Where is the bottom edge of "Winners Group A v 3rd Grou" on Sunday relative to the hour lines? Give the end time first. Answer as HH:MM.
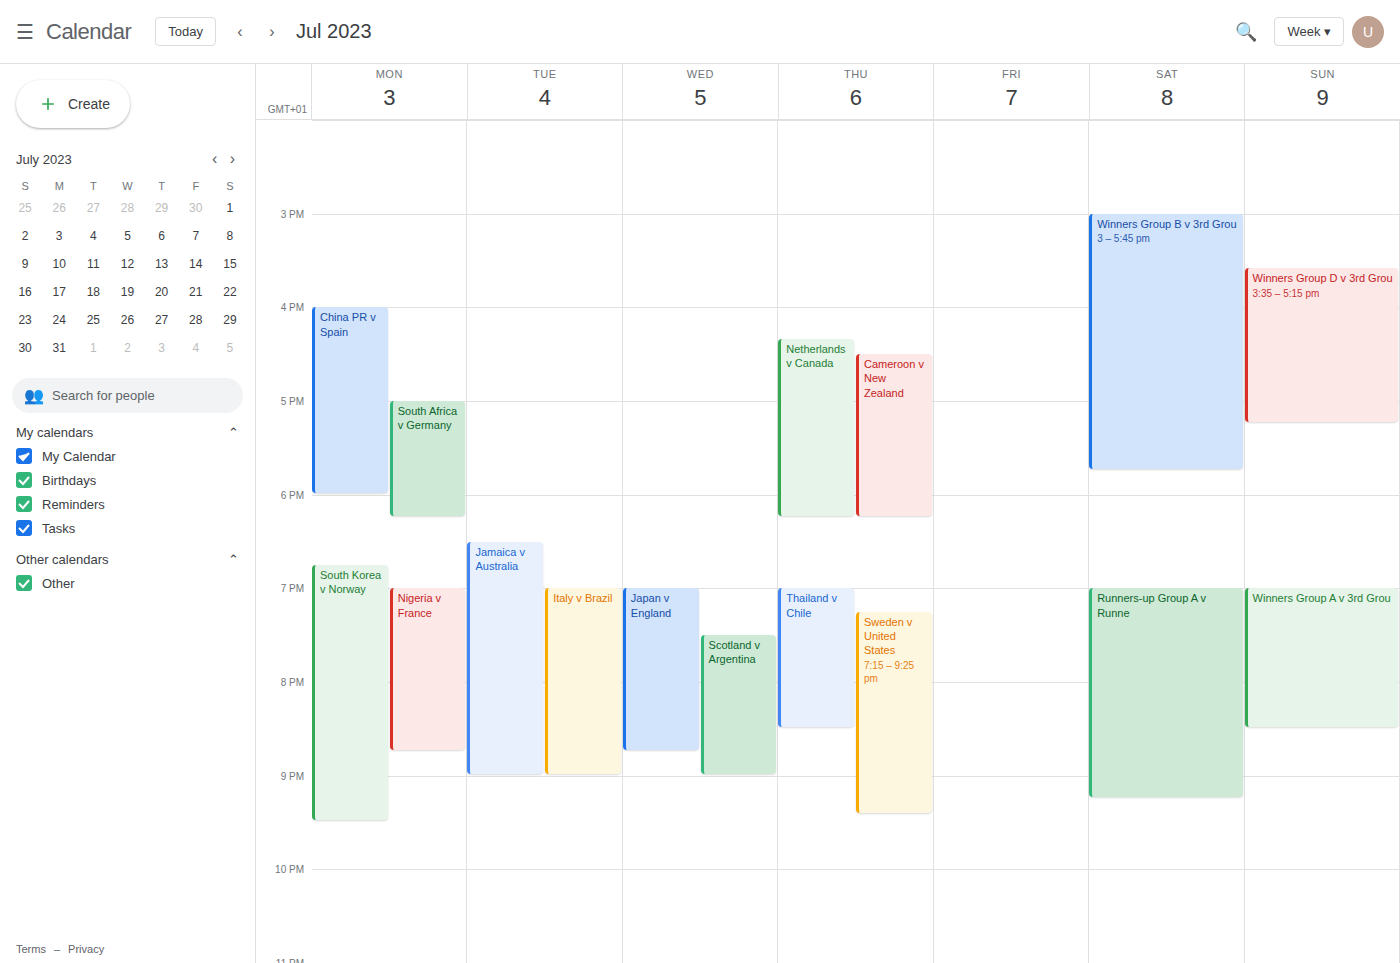
20:30 -- halfway between the 20:00 and 21:00 lines.